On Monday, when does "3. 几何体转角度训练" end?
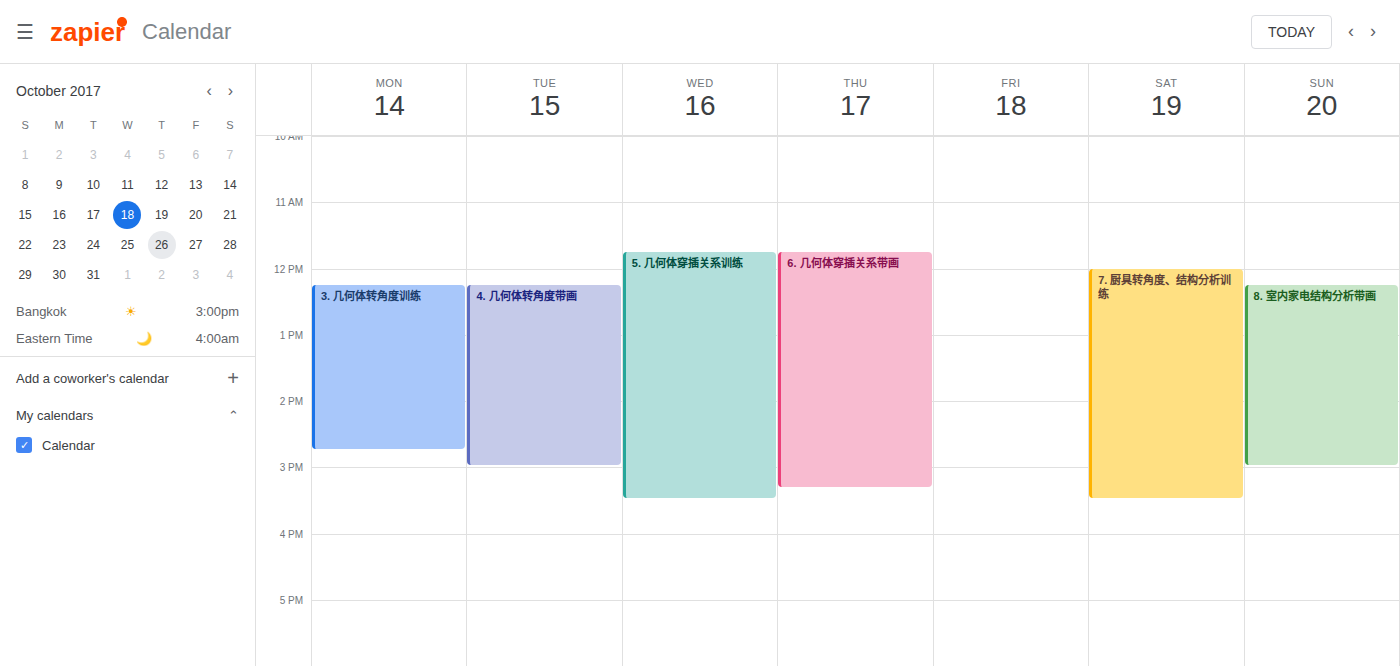
14:45